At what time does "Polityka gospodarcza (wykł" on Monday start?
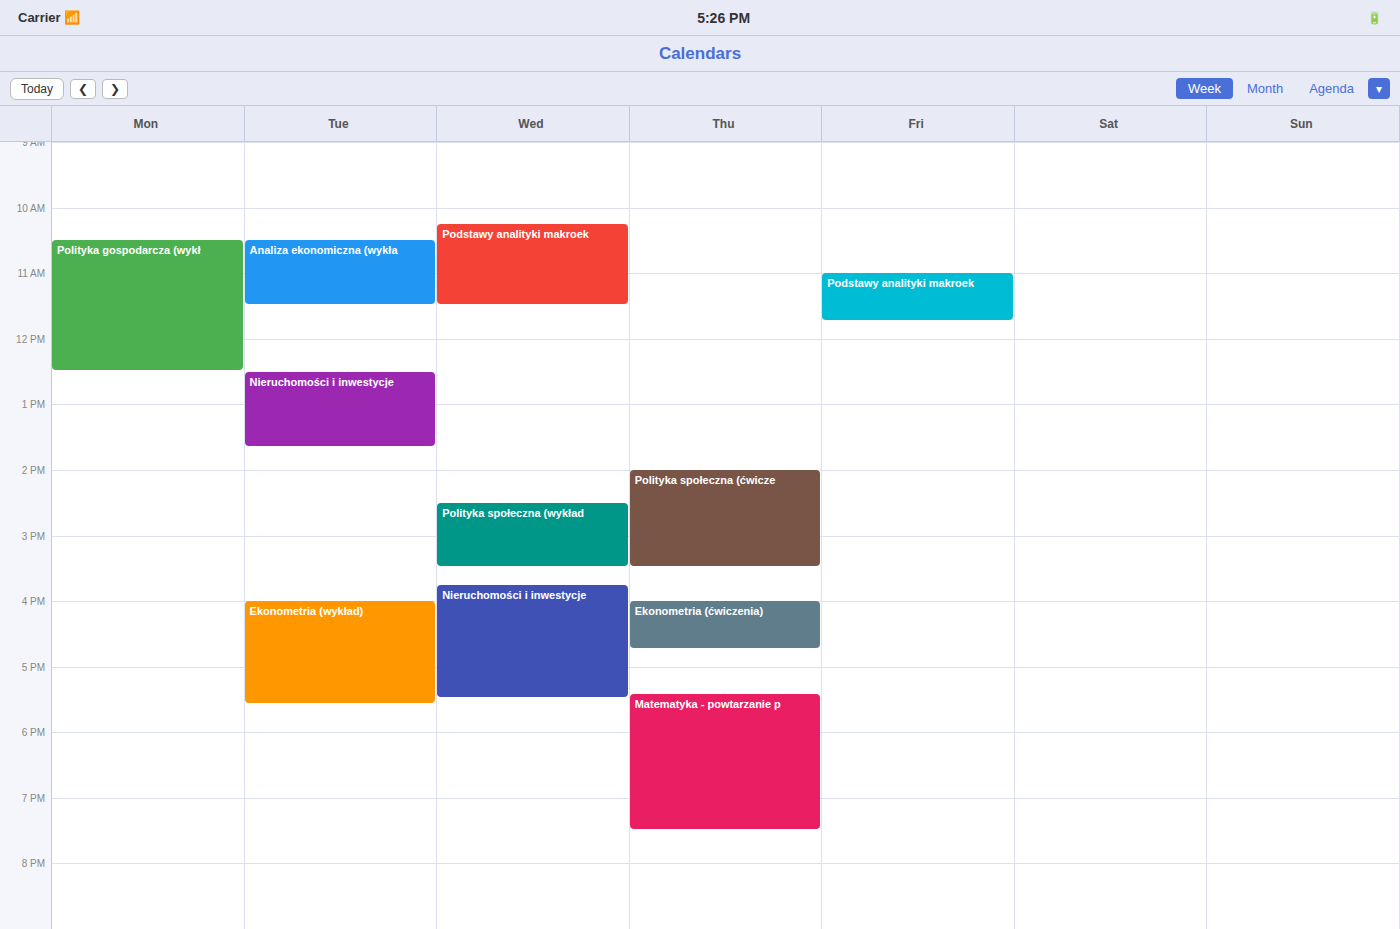
10:30 AM